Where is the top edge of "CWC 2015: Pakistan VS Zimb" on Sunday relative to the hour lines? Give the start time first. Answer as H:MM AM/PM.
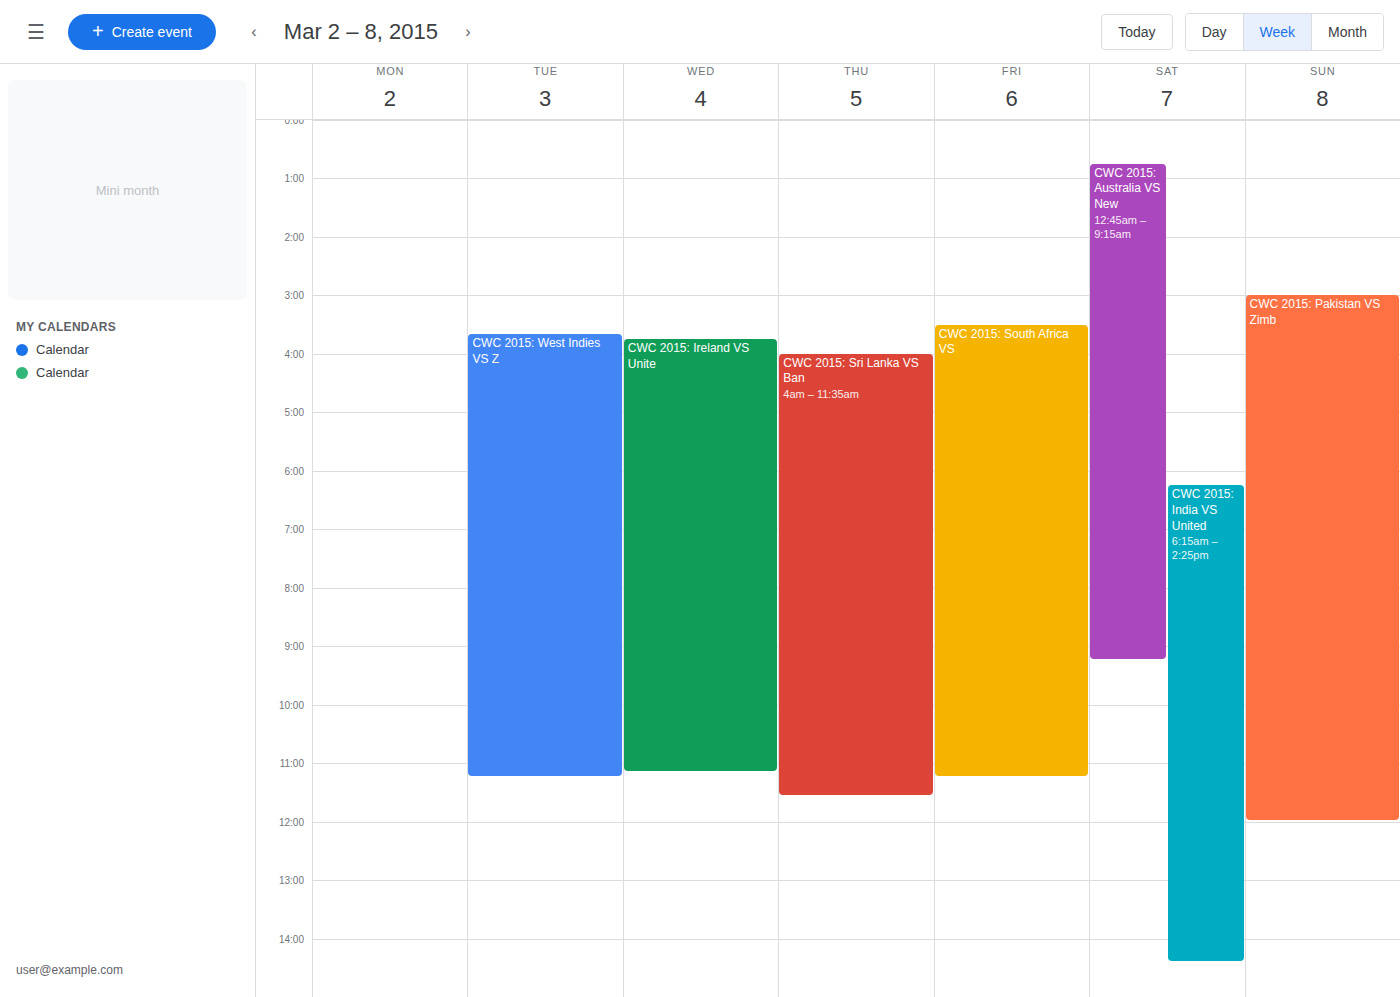
3:00 AM -- exactly on the 3 AM line.